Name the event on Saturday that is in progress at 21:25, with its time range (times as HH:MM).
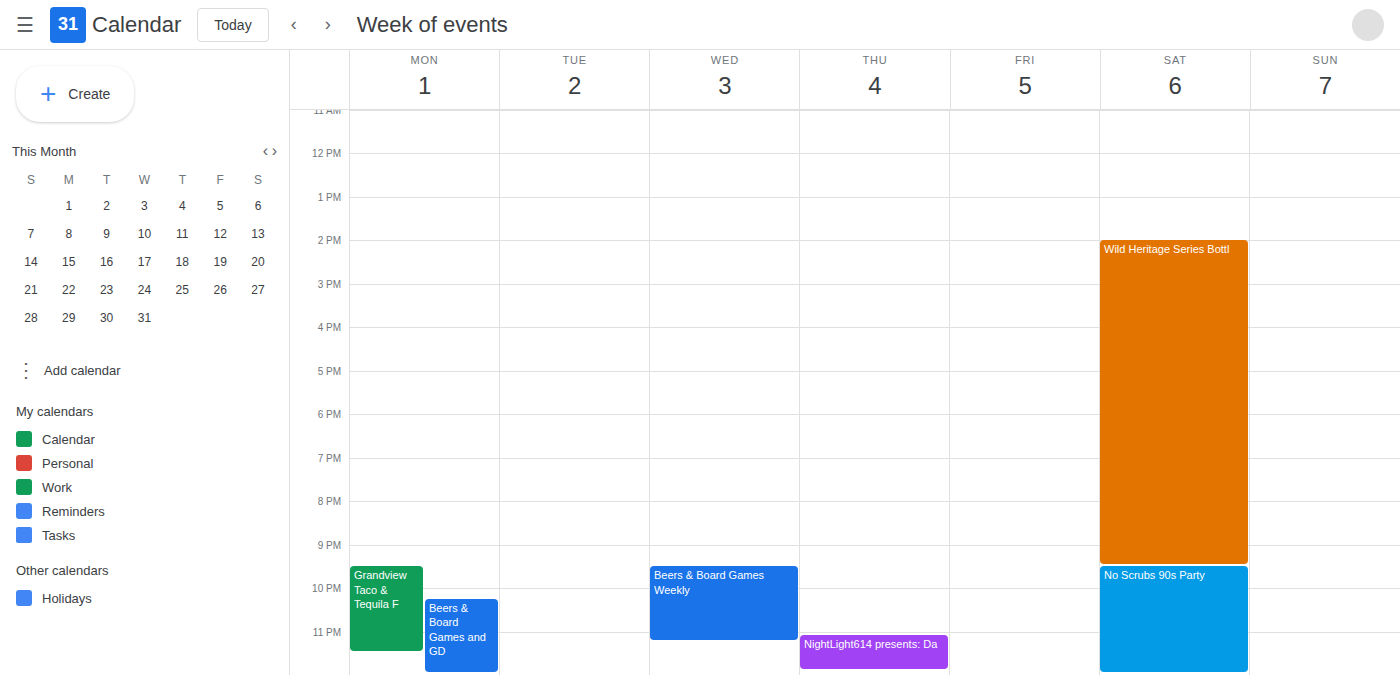
"Wild Heritage Series Bottl", 14:00 to 21:30